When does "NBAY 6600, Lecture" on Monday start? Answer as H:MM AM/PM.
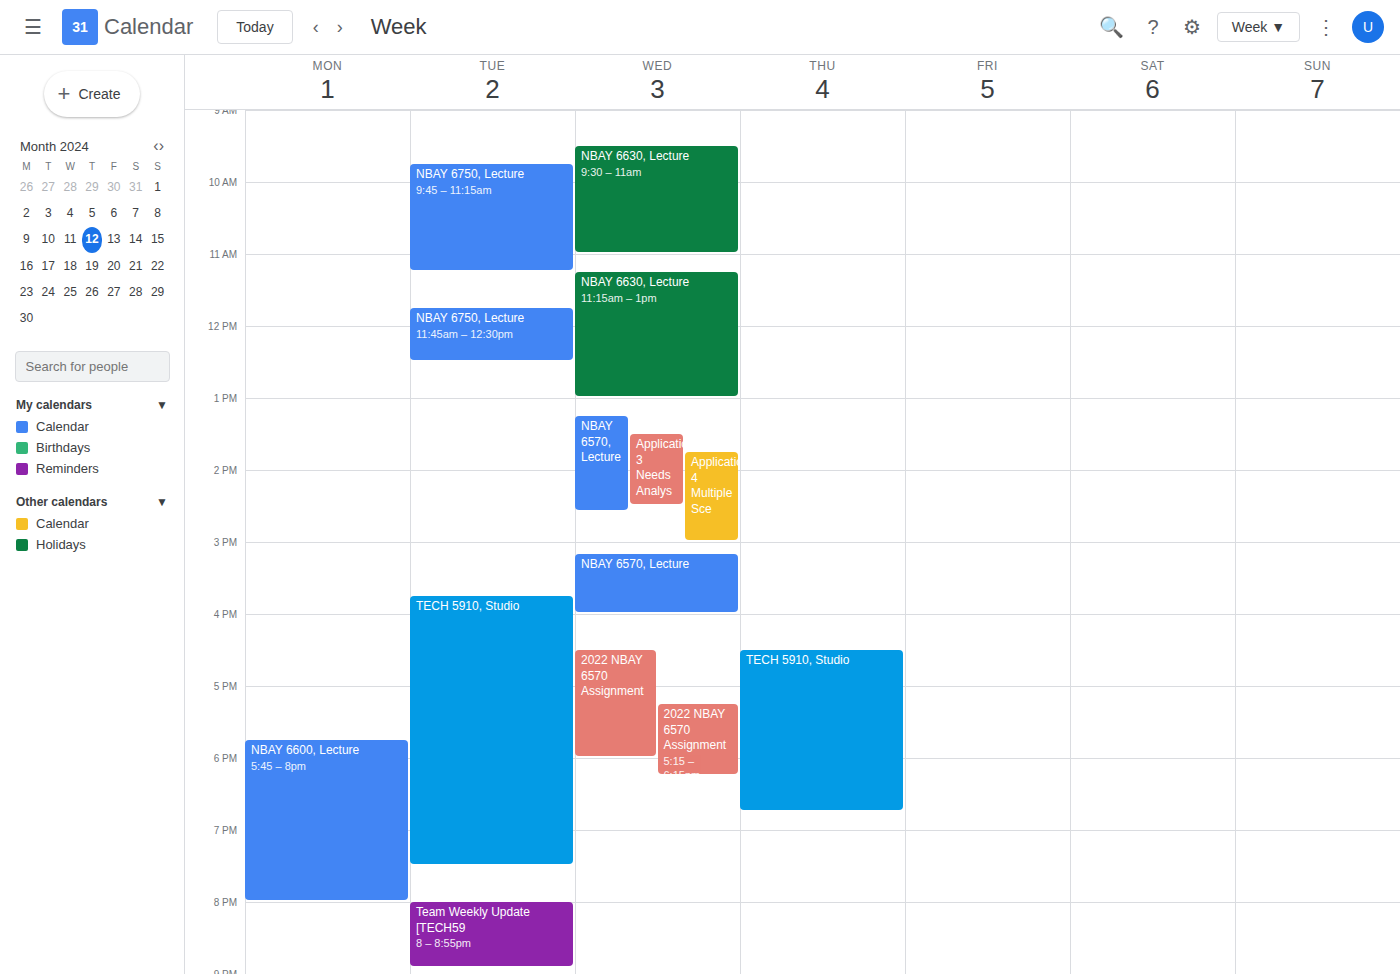
5:45 PM